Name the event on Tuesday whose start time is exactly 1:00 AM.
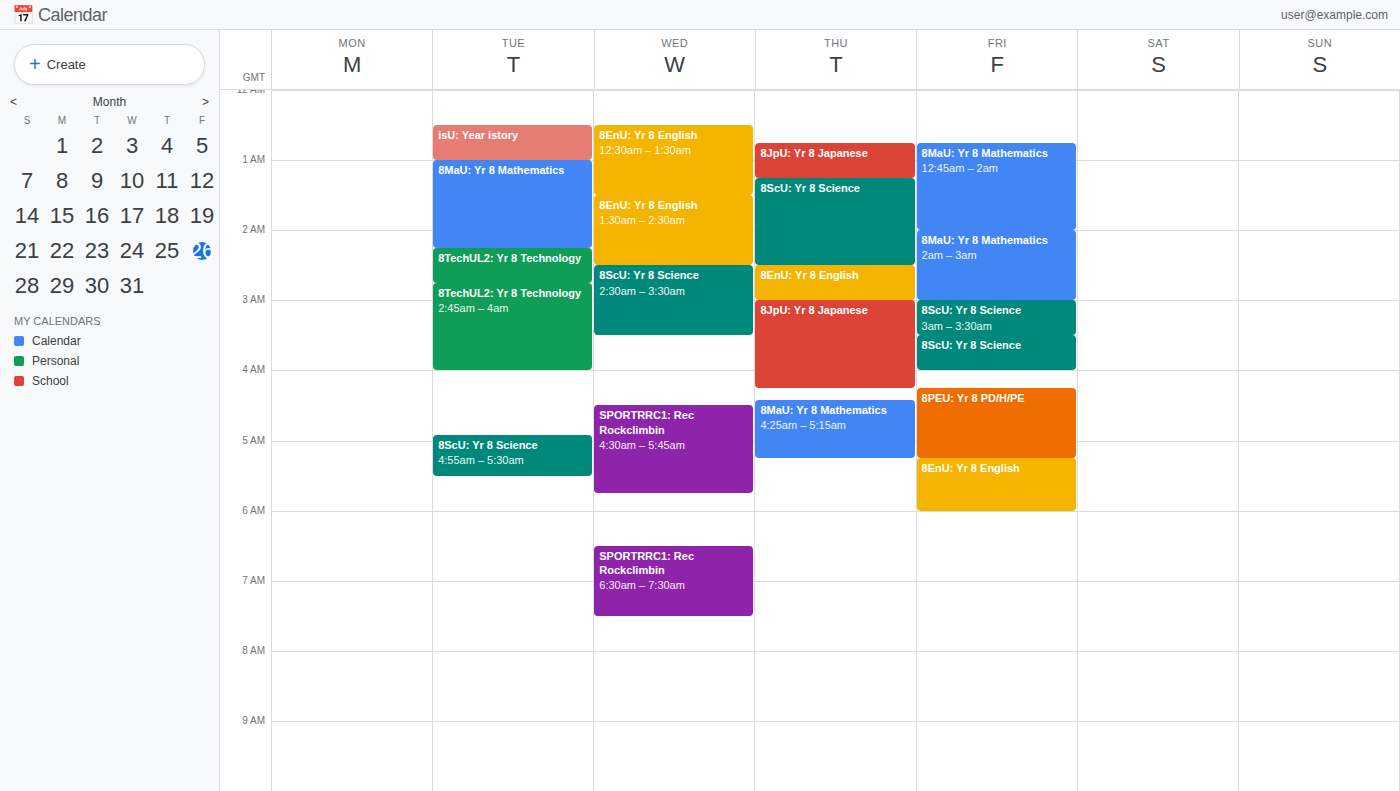
"8MaU: Yr 8 Mathematics"